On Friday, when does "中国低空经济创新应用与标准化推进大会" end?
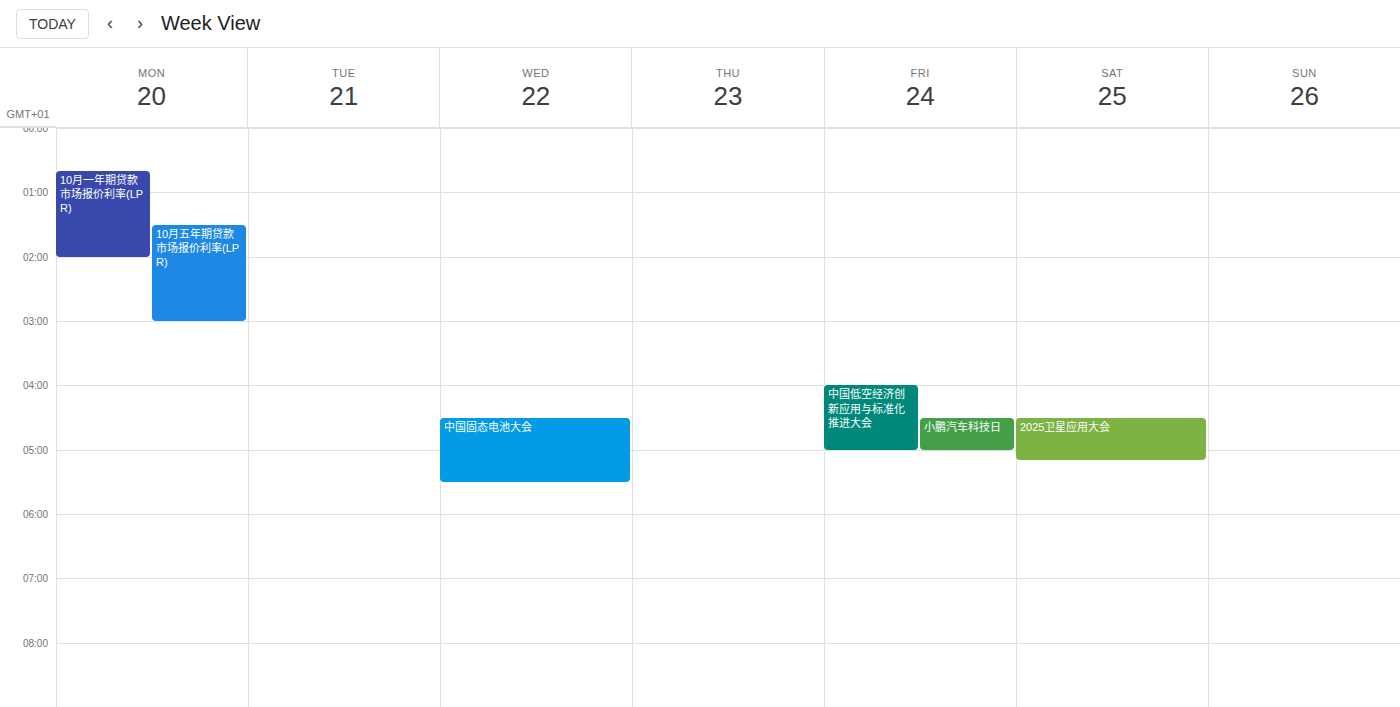
5:00 AM